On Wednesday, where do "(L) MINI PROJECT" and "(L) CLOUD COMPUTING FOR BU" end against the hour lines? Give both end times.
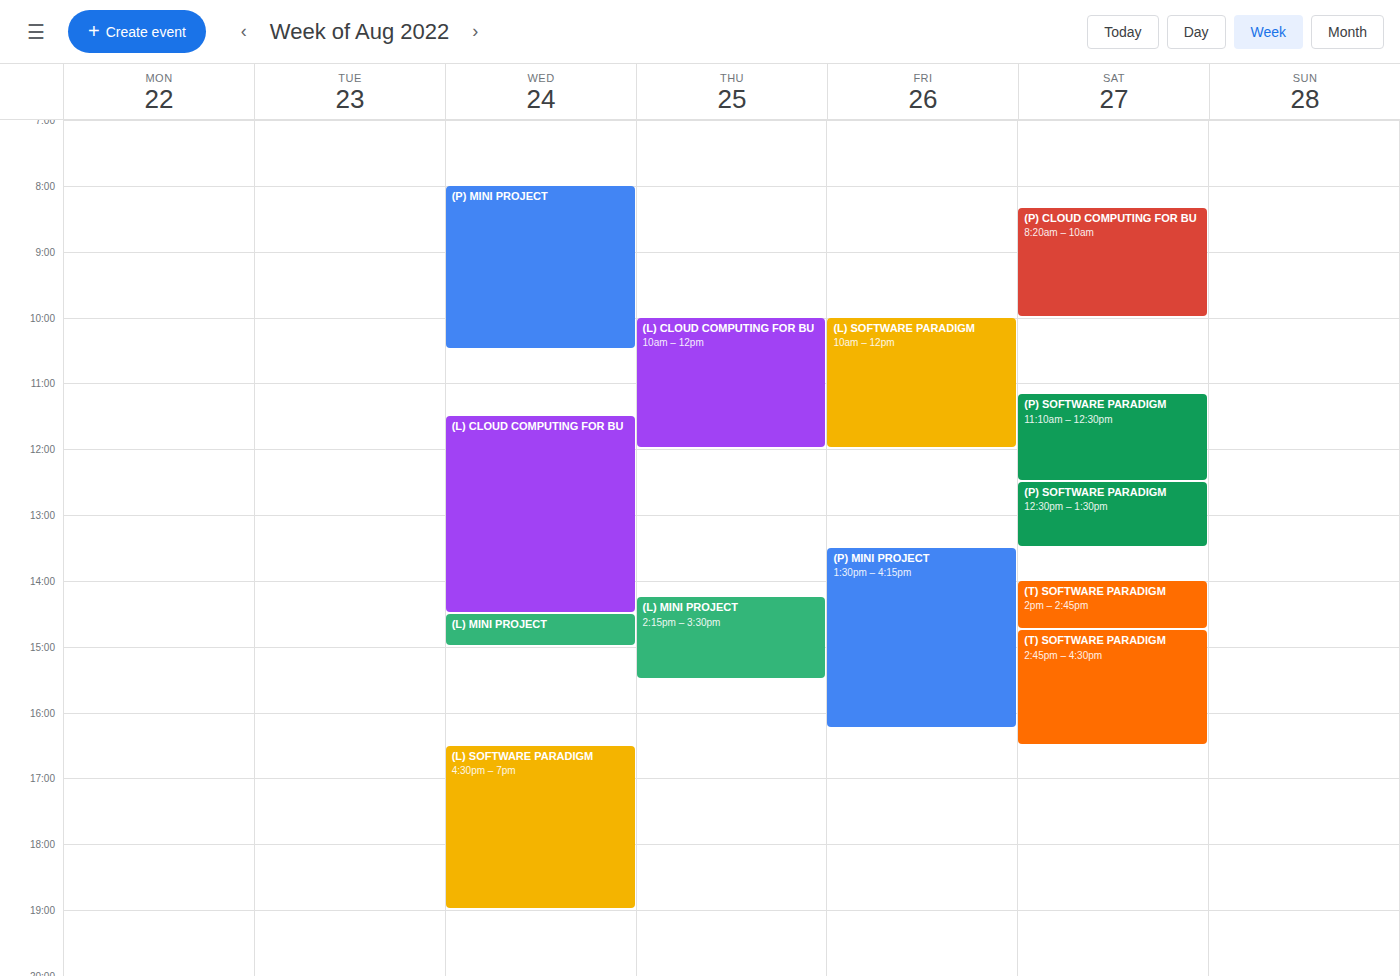
"(L) MINI PROJECT": 3:00 PM, exactly on the 3 PM line. "(L) CLOUD COMPUTING FOR BU": 2:30 PM, halfway between the 2 PM and 3 PM lines.